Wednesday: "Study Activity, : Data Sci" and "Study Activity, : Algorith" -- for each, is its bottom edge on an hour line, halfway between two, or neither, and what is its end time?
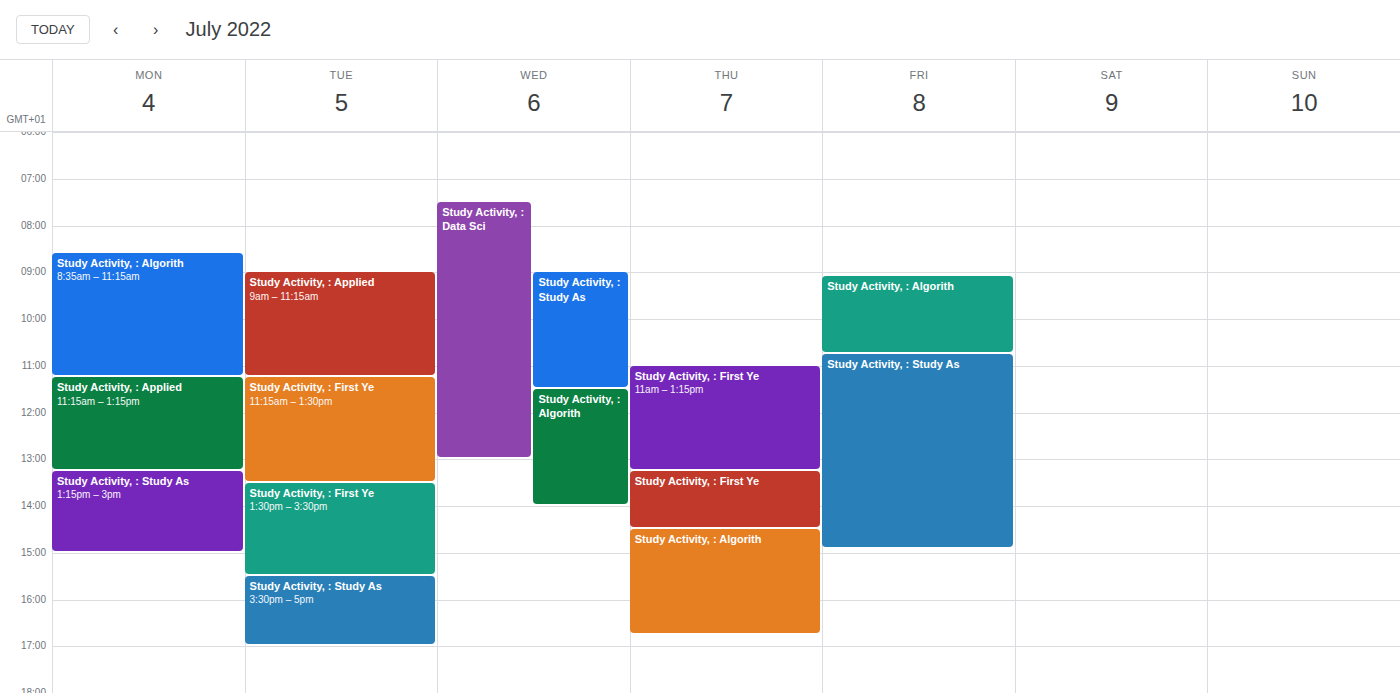
"Study Activity, : Data Sci": 1:00 PM, exactly on the 1 PM line. "Study Activity, : Algorith": 2:00 PM, exactly on the 2 PM line.